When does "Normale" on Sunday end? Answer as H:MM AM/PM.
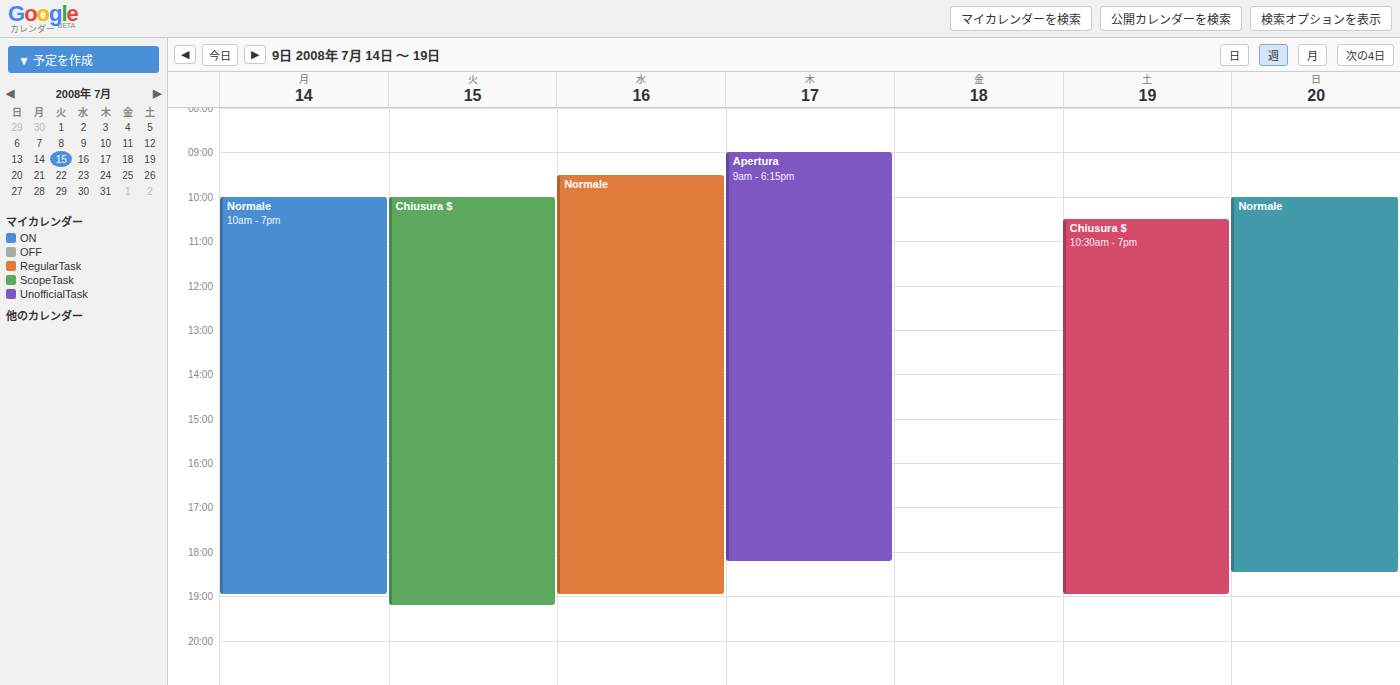
6:30 PM